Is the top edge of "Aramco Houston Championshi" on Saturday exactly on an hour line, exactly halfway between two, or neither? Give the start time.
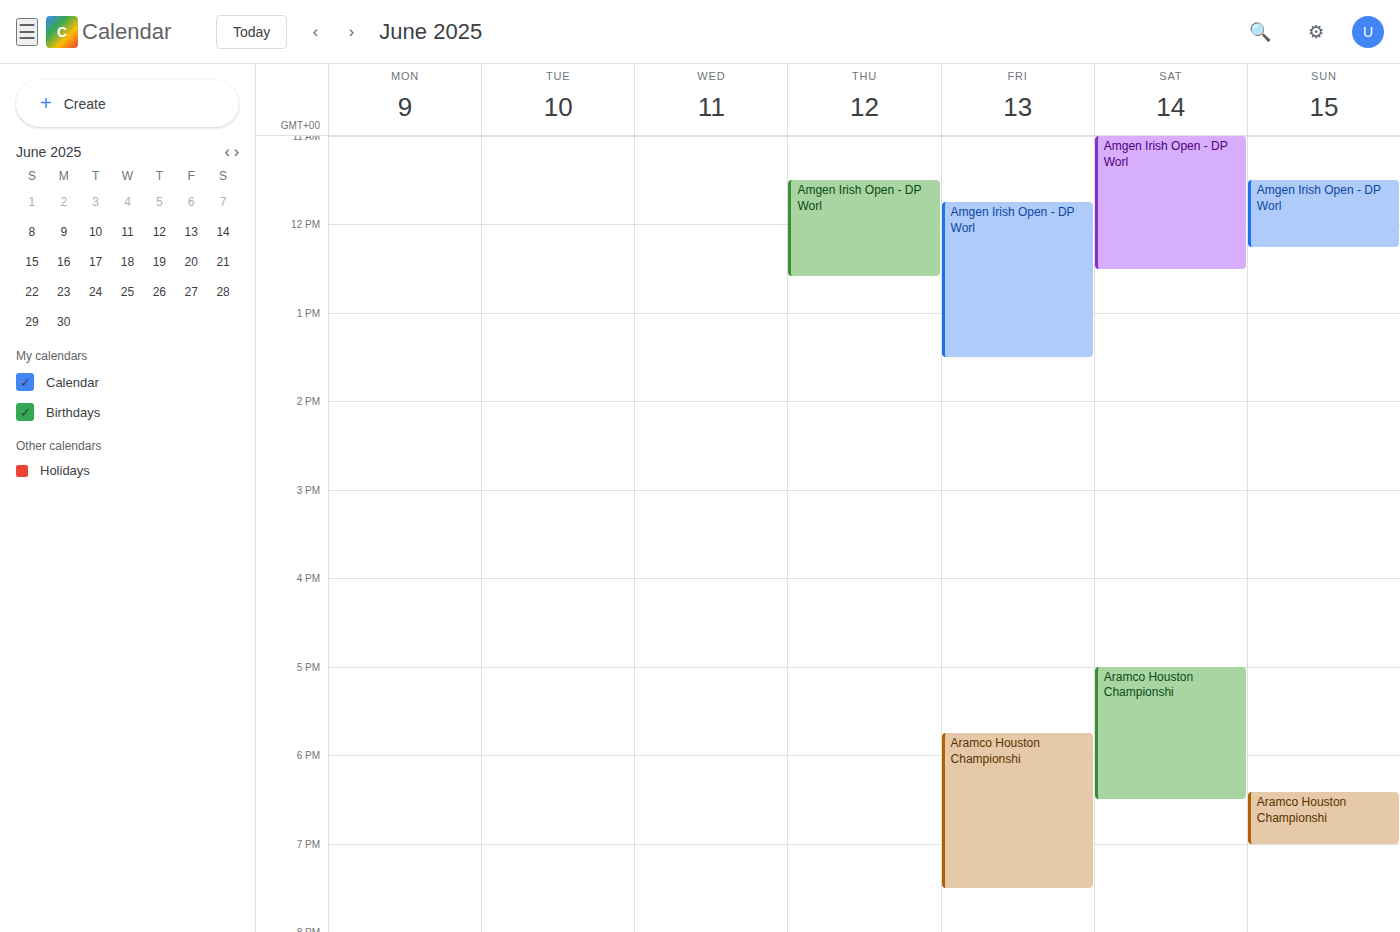
5:00 PM -- exactly on the 5 PM line.